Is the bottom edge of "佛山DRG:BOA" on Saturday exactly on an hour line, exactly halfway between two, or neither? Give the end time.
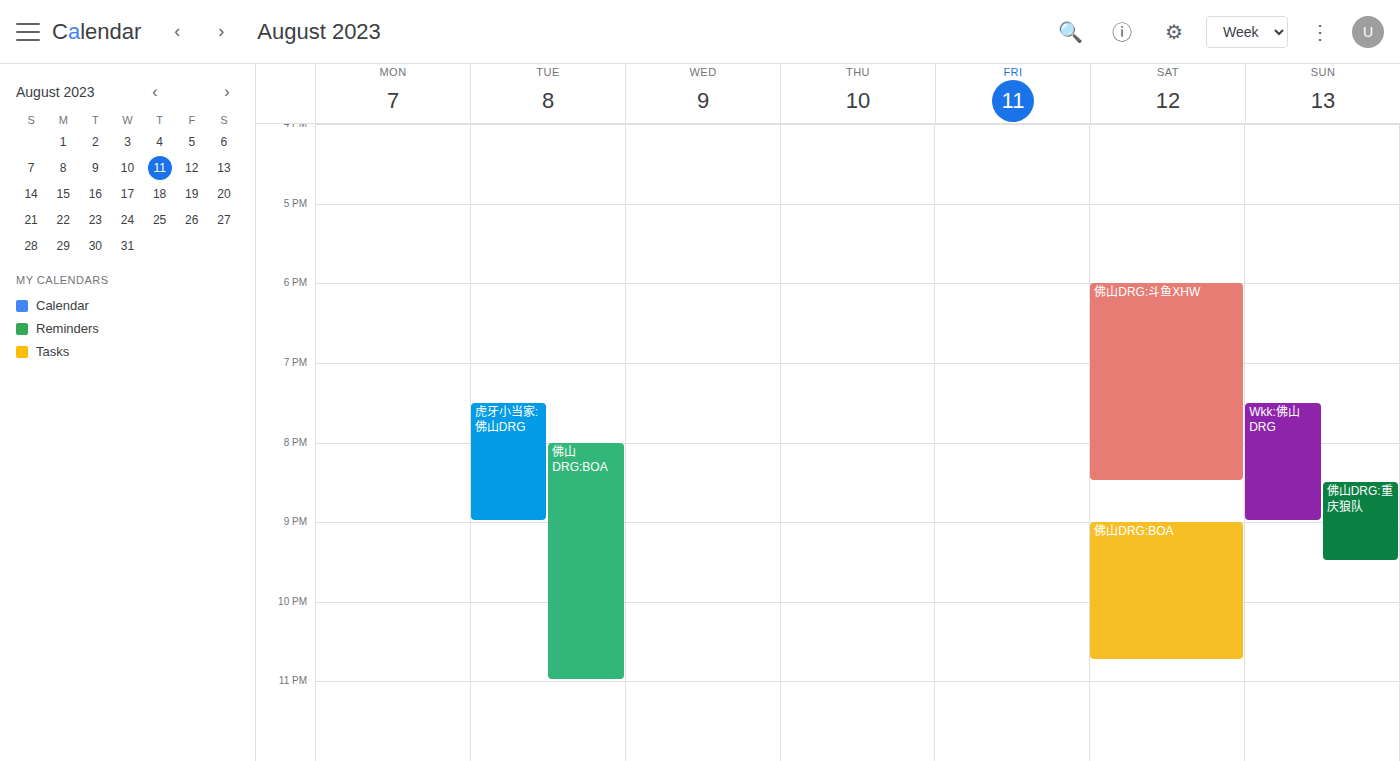
10:45 PM -- neither: three quarters of the way from the 10 PM line to the 11 PM line.